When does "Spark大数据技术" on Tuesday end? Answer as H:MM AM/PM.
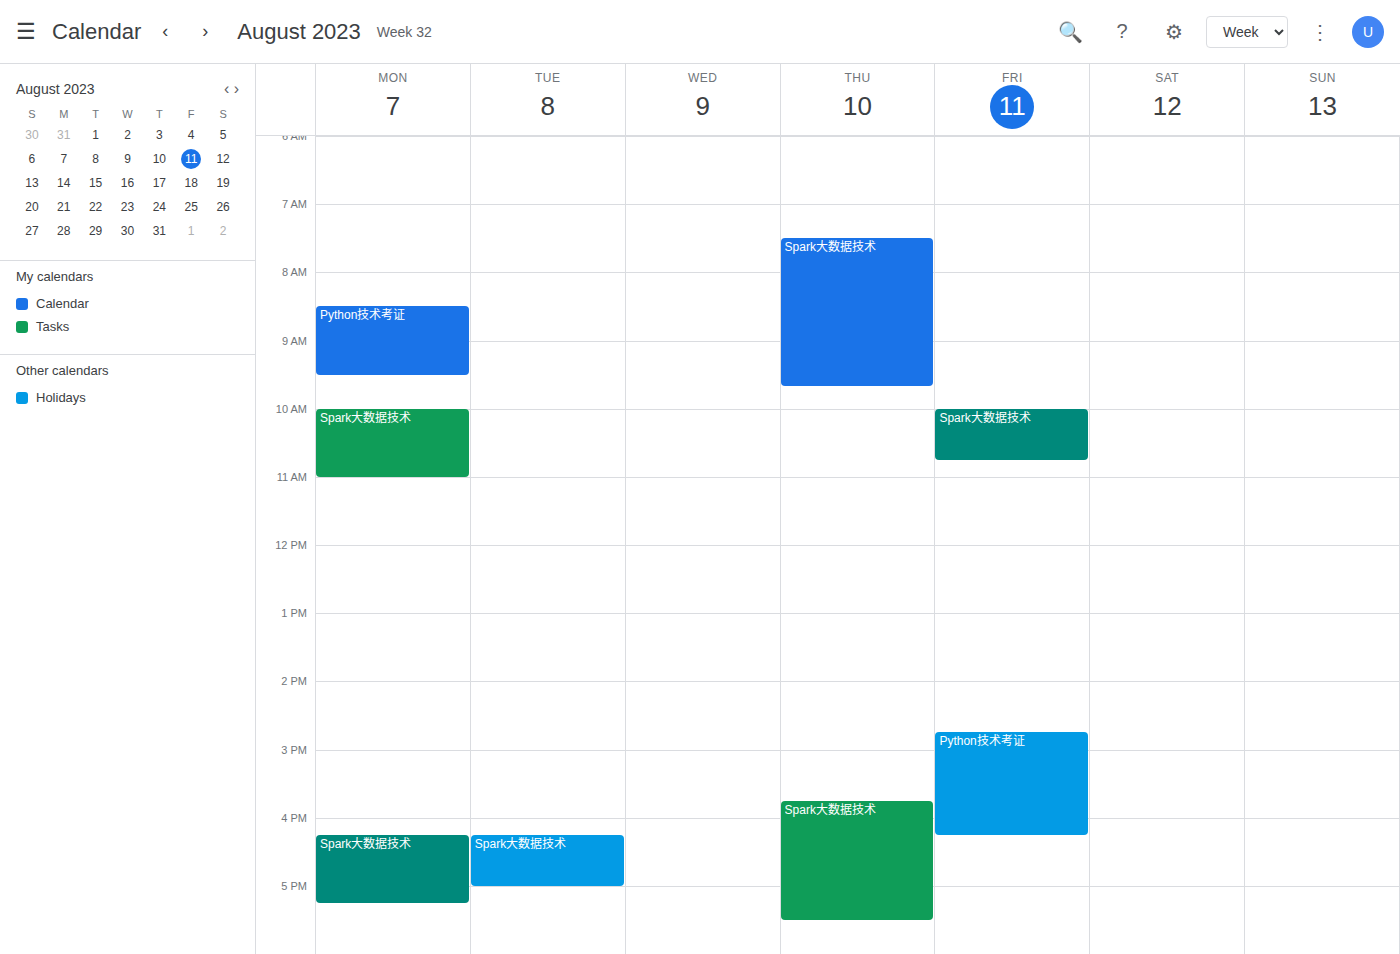
5:00 PM